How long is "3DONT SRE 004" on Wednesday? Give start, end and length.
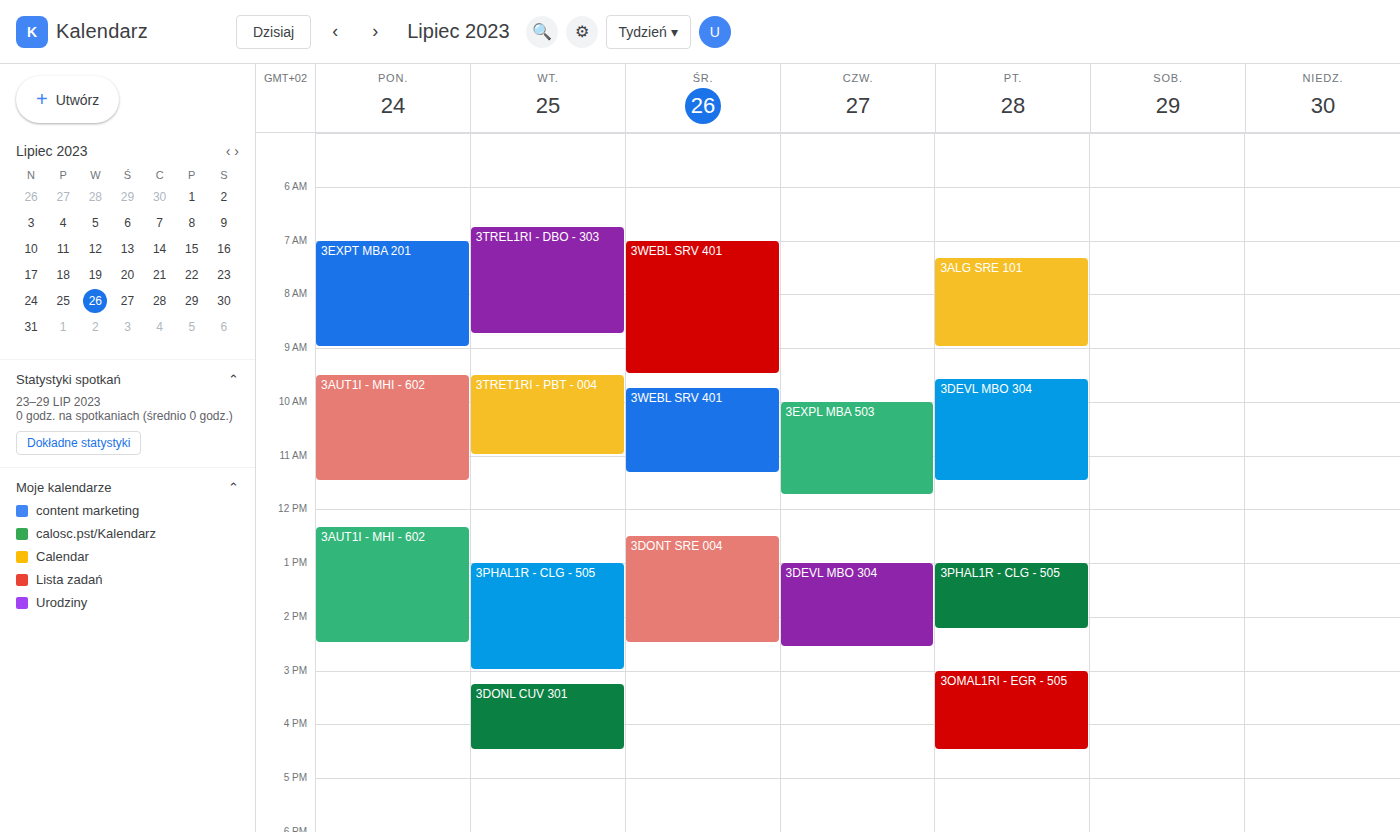
12:30 PM to 2:30 PM, 2 hours